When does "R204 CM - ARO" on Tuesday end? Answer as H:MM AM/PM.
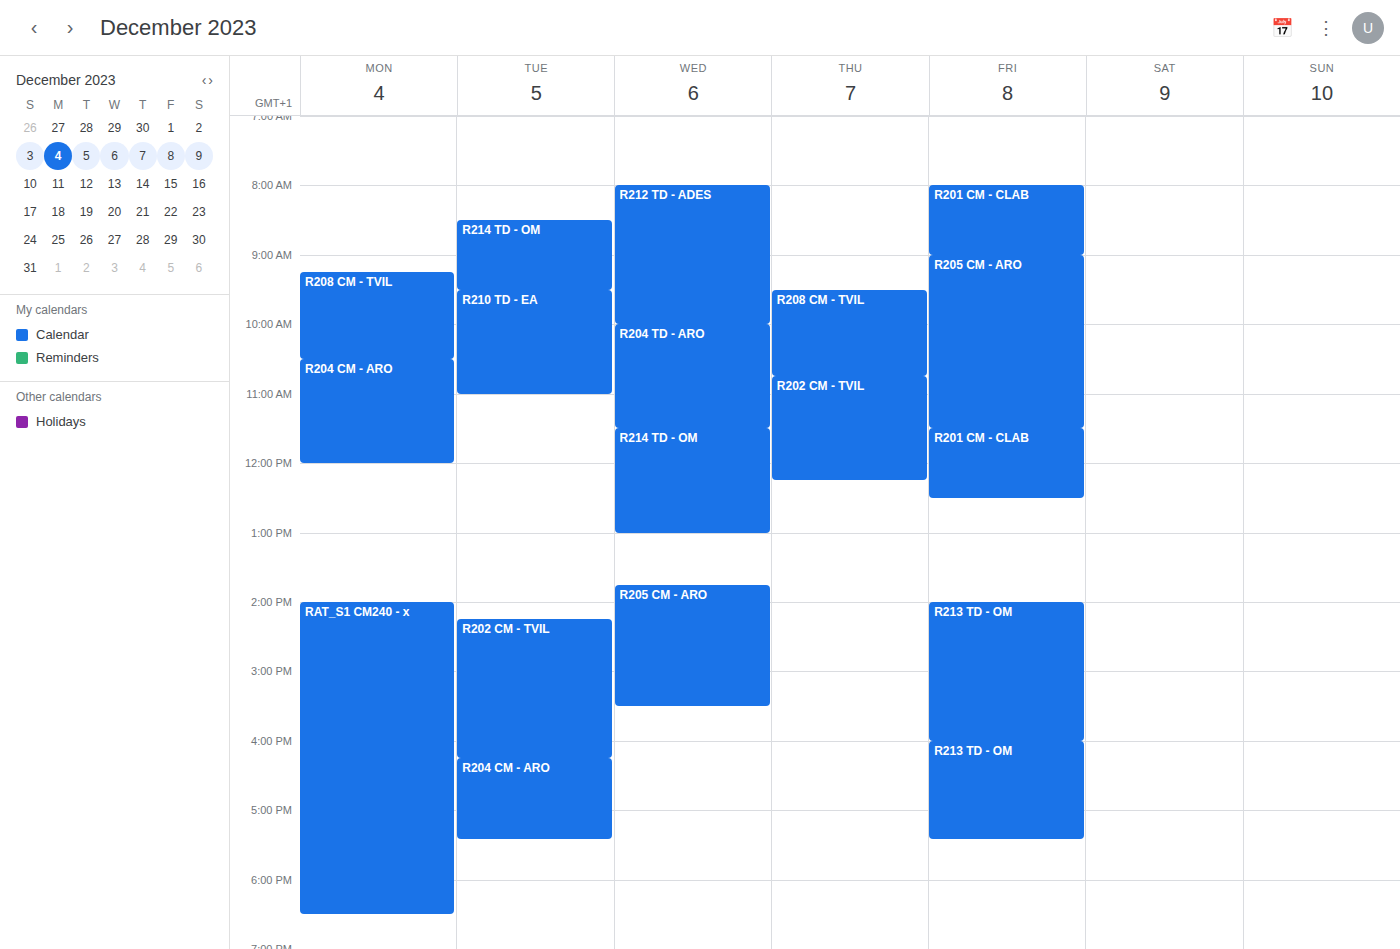
5:25 PM